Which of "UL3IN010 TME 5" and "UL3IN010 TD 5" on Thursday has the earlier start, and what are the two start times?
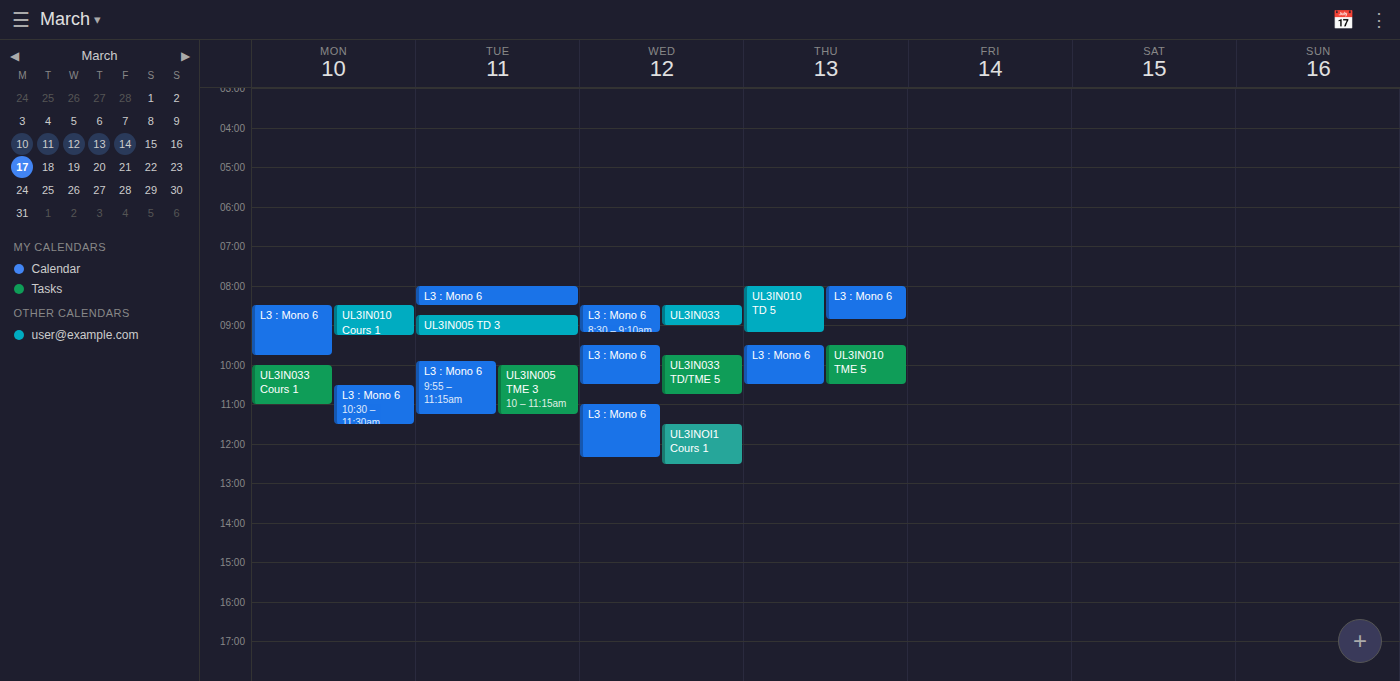
"UL3IN010 TD 5" 8:00 AM; "UL3IN010 TME 5" 9:30 AM.